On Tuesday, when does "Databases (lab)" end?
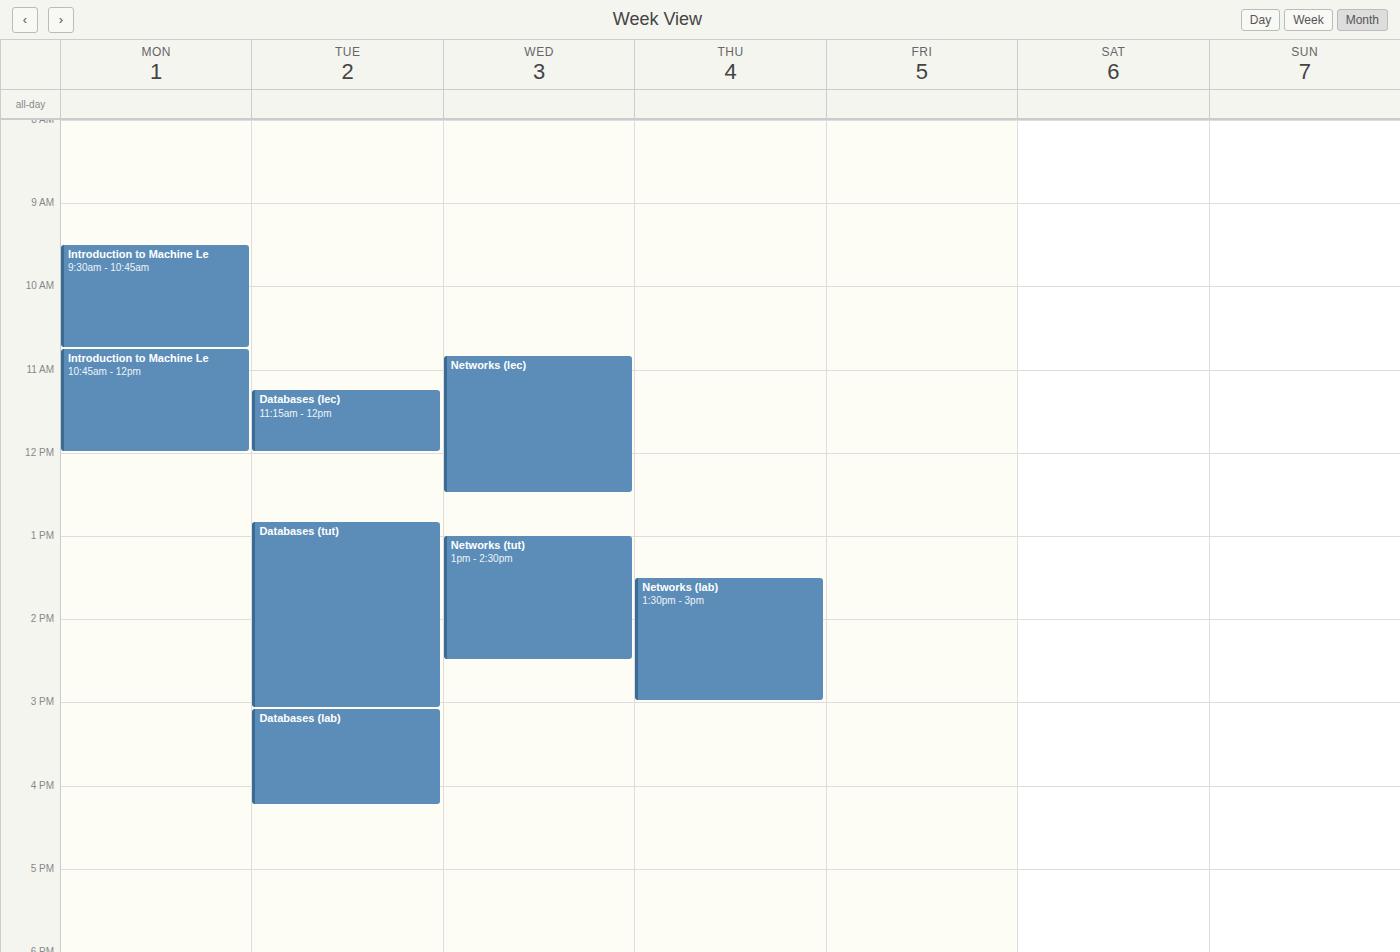
4:15 PM